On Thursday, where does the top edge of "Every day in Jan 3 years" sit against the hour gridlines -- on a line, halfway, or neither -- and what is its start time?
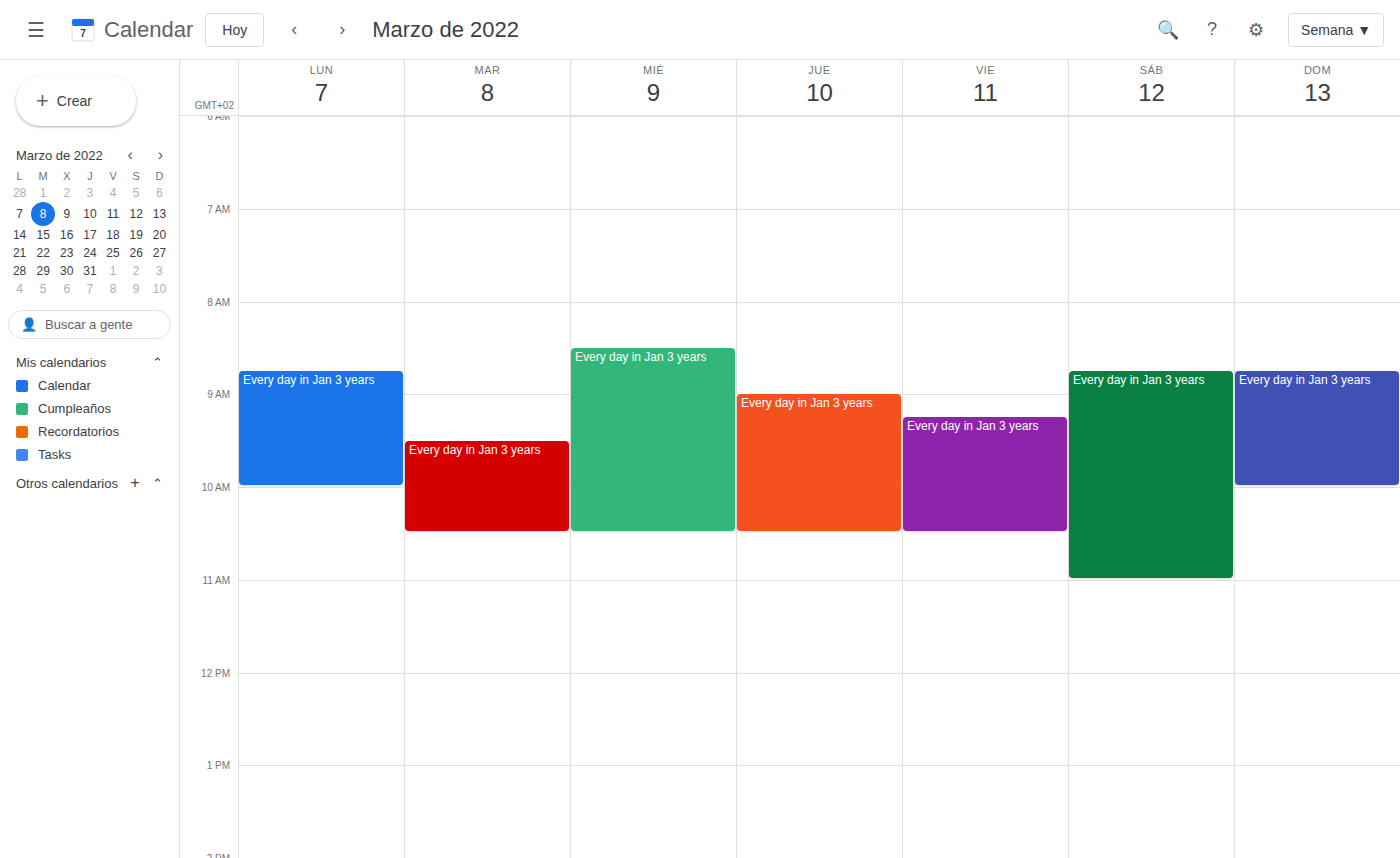
9:00 AM -- exactly on the 9 AM line.